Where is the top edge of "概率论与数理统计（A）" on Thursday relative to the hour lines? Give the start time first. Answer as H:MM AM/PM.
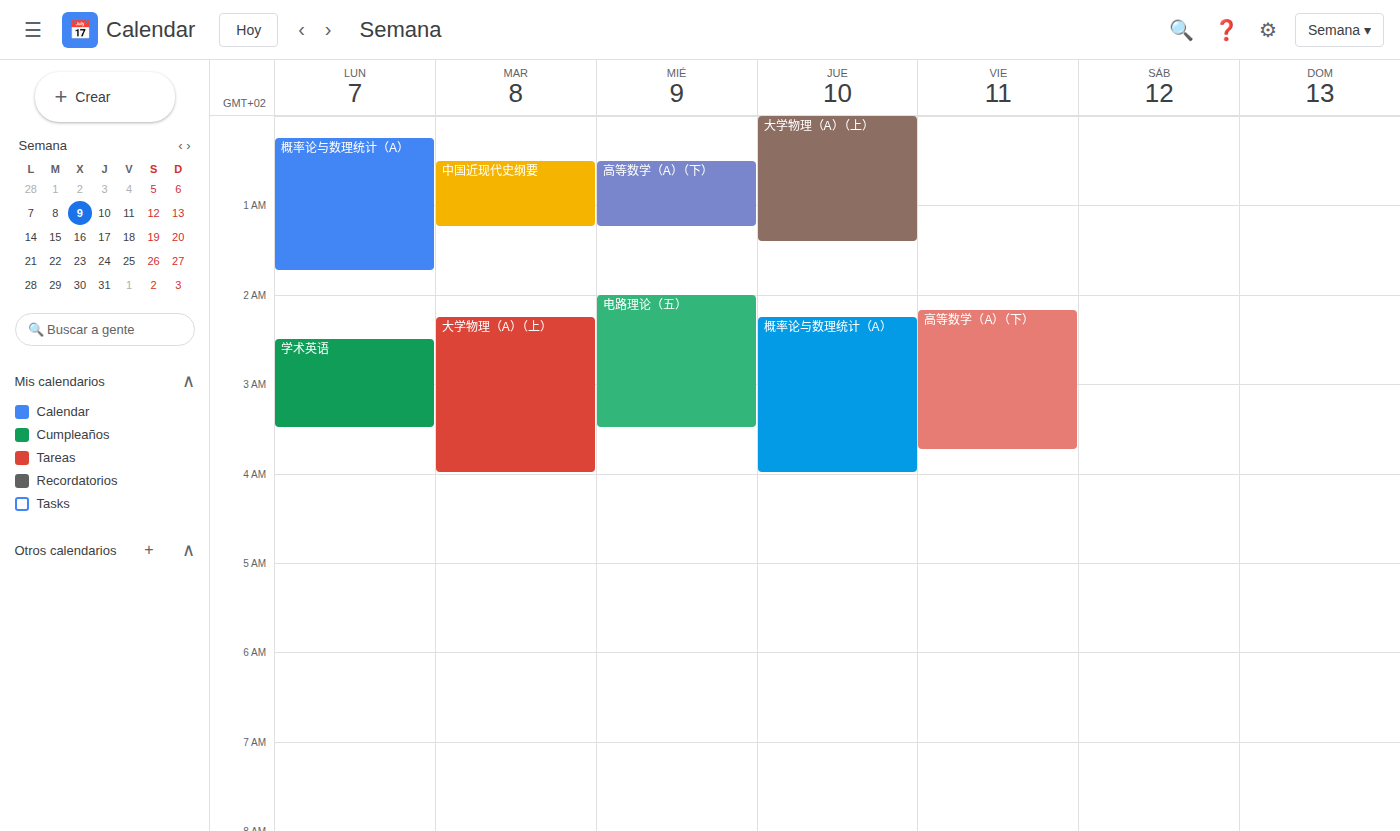
2:15 AM -- neither: a quarter of the way from the 2 AM line to the 3 AM line.